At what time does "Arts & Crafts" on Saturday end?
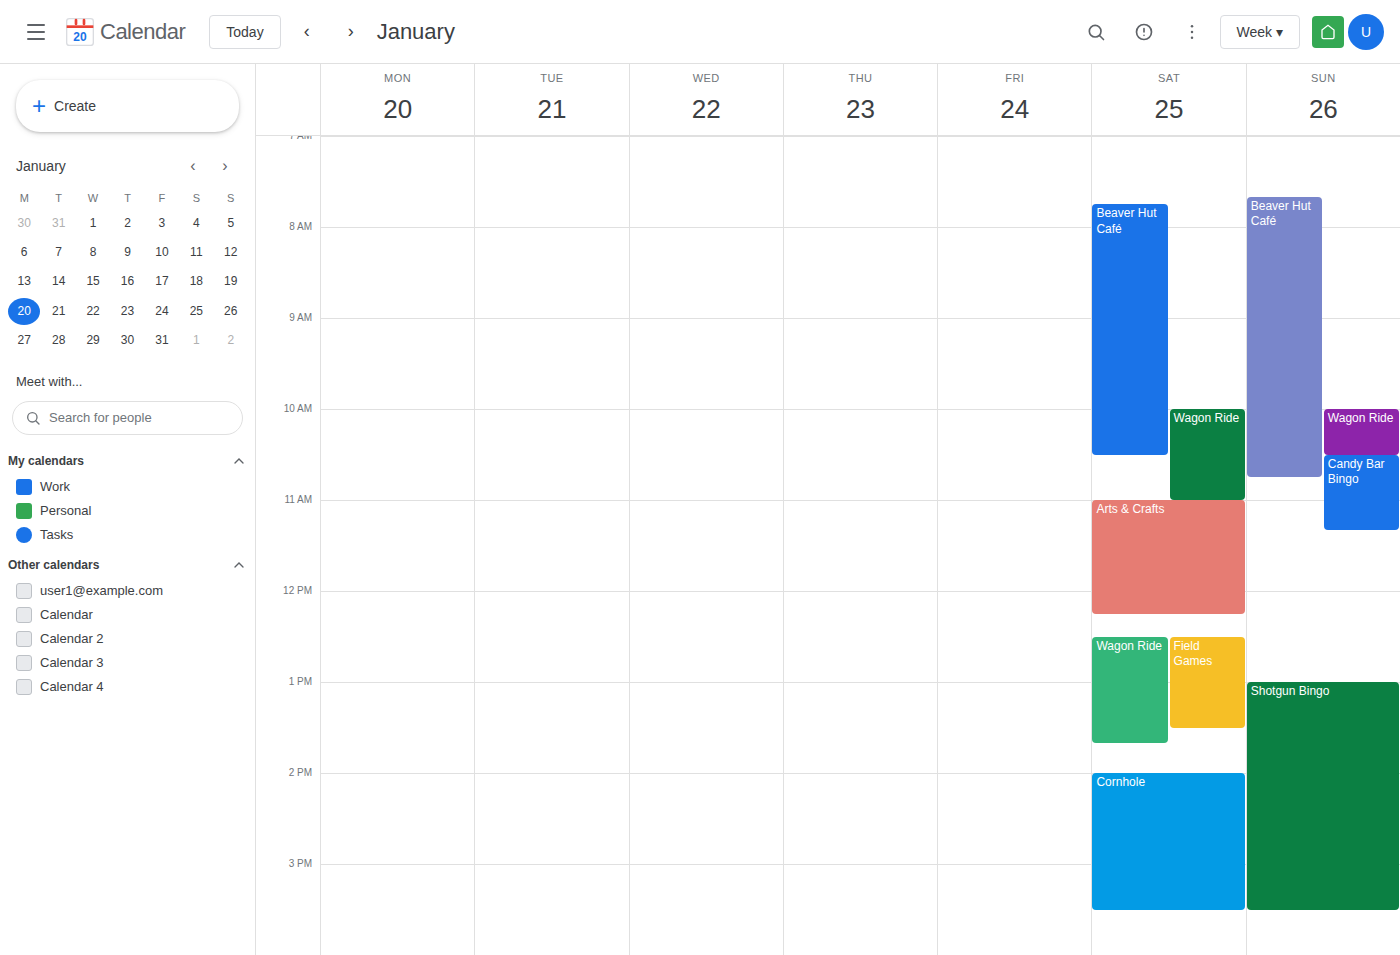
12:15 PM